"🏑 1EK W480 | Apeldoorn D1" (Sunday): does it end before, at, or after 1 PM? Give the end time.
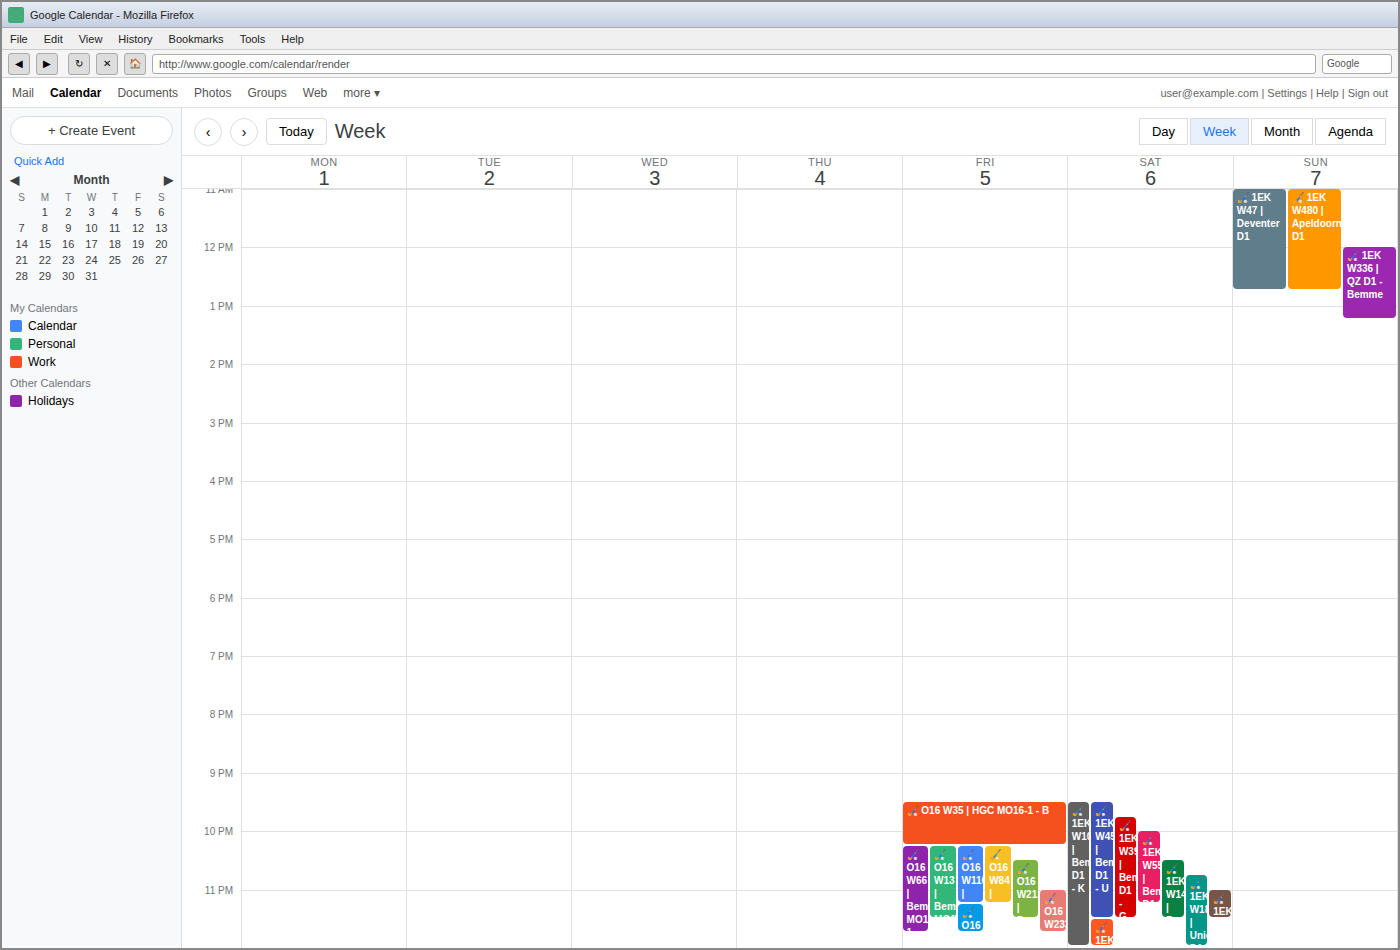
12:45 PM -- before 1 PM, 15 minutes above the 1 PM line.